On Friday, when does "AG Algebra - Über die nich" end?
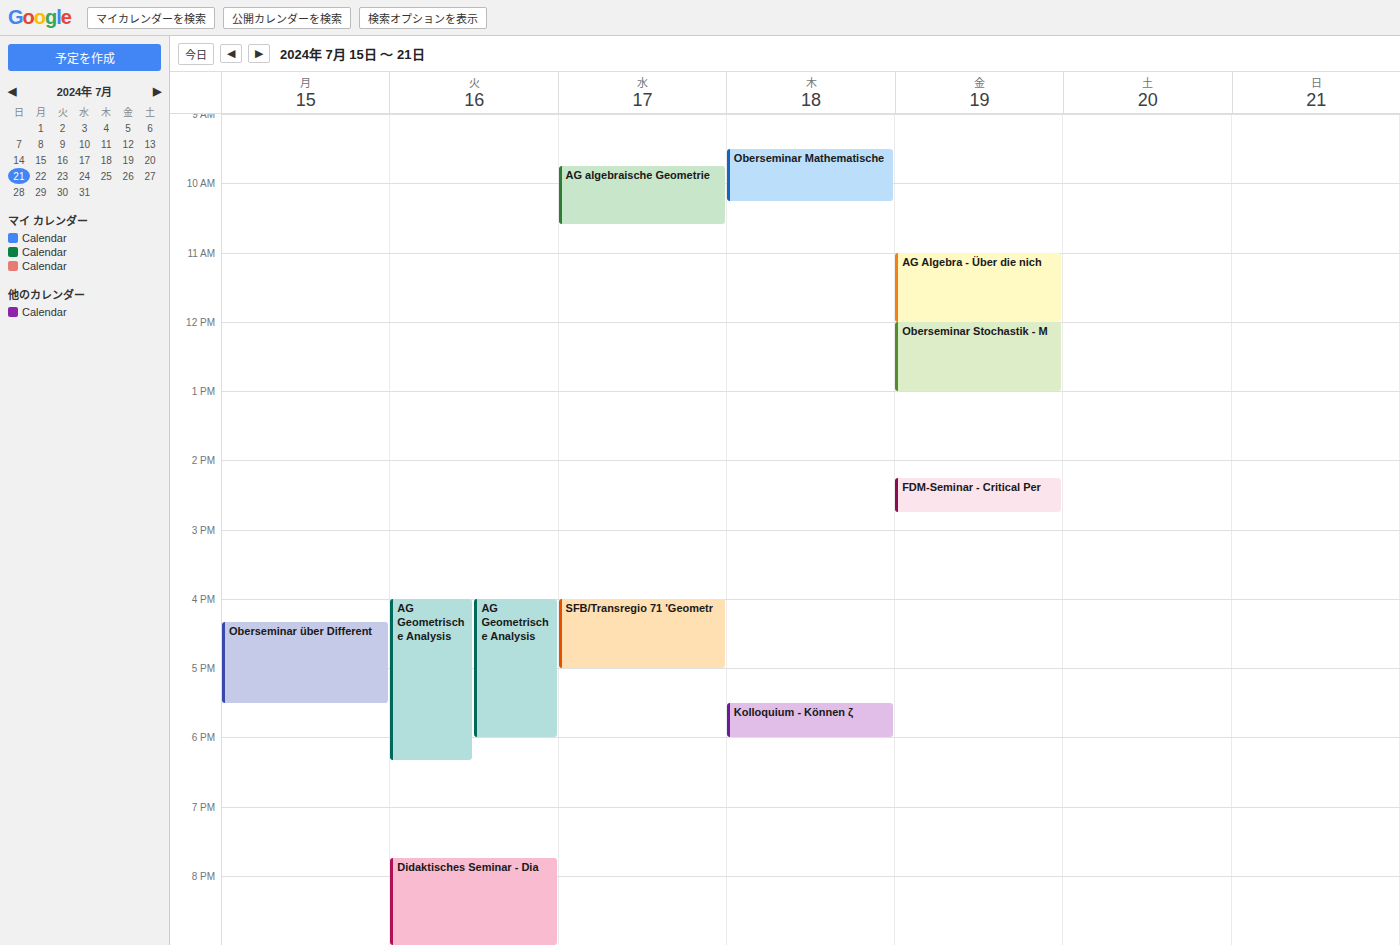
12:00 PM